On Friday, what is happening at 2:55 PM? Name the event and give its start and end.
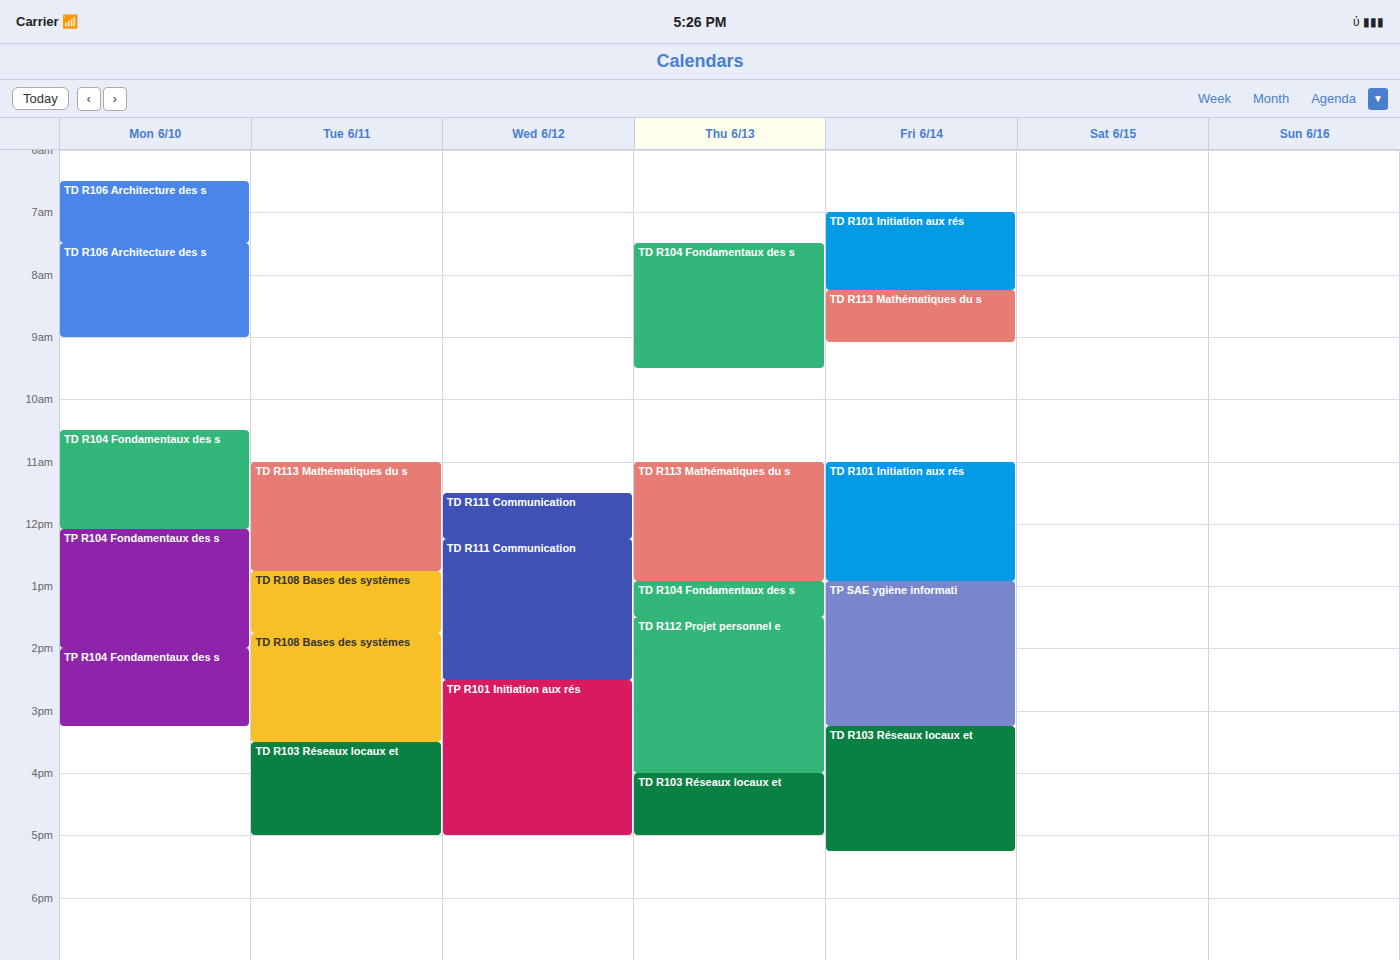
"TP SAE ygiène informati", 12:55 PM to 3:15 PM